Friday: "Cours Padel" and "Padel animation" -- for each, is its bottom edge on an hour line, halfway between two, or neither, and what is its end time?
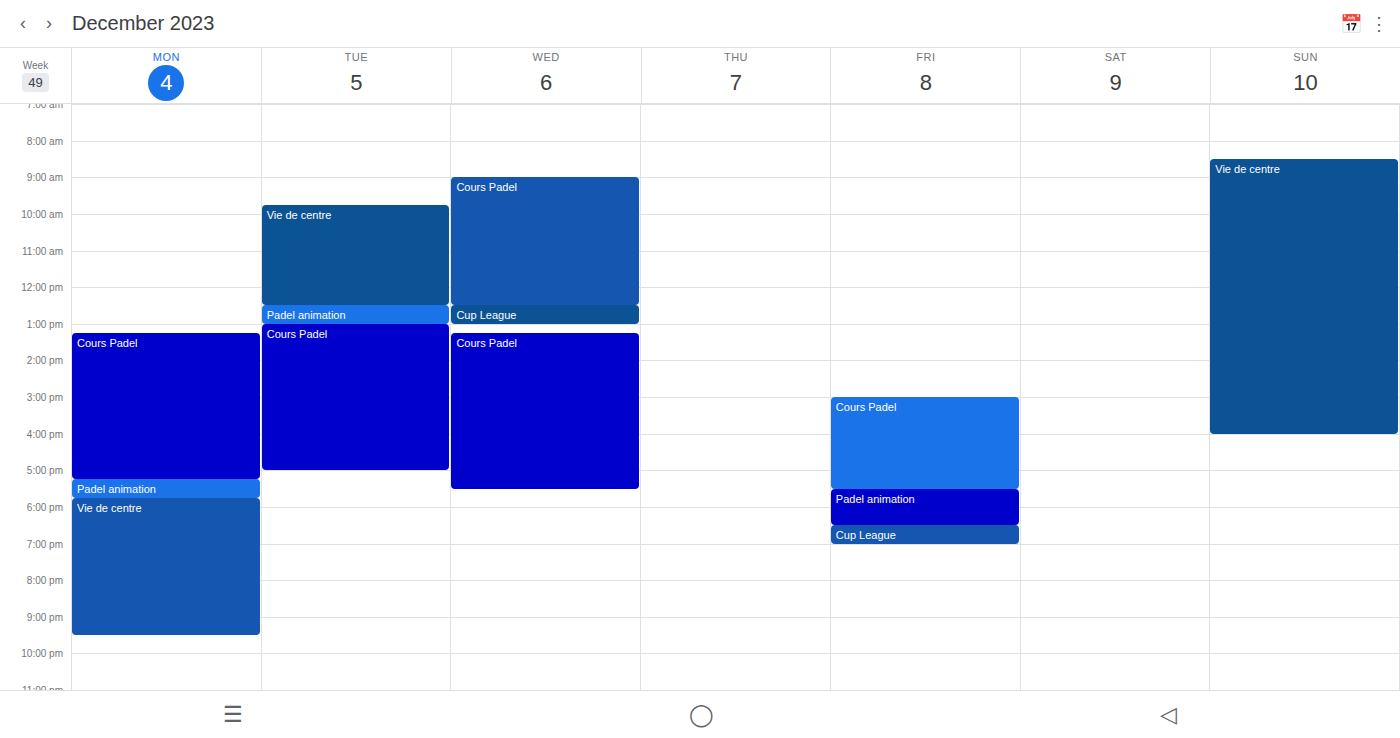
"Cours Padel": 17:30, halfway between the 17:00 and 18:00 lines. "Padel animation": 18:30, halfway between the 18:00 and 19:00 lines.